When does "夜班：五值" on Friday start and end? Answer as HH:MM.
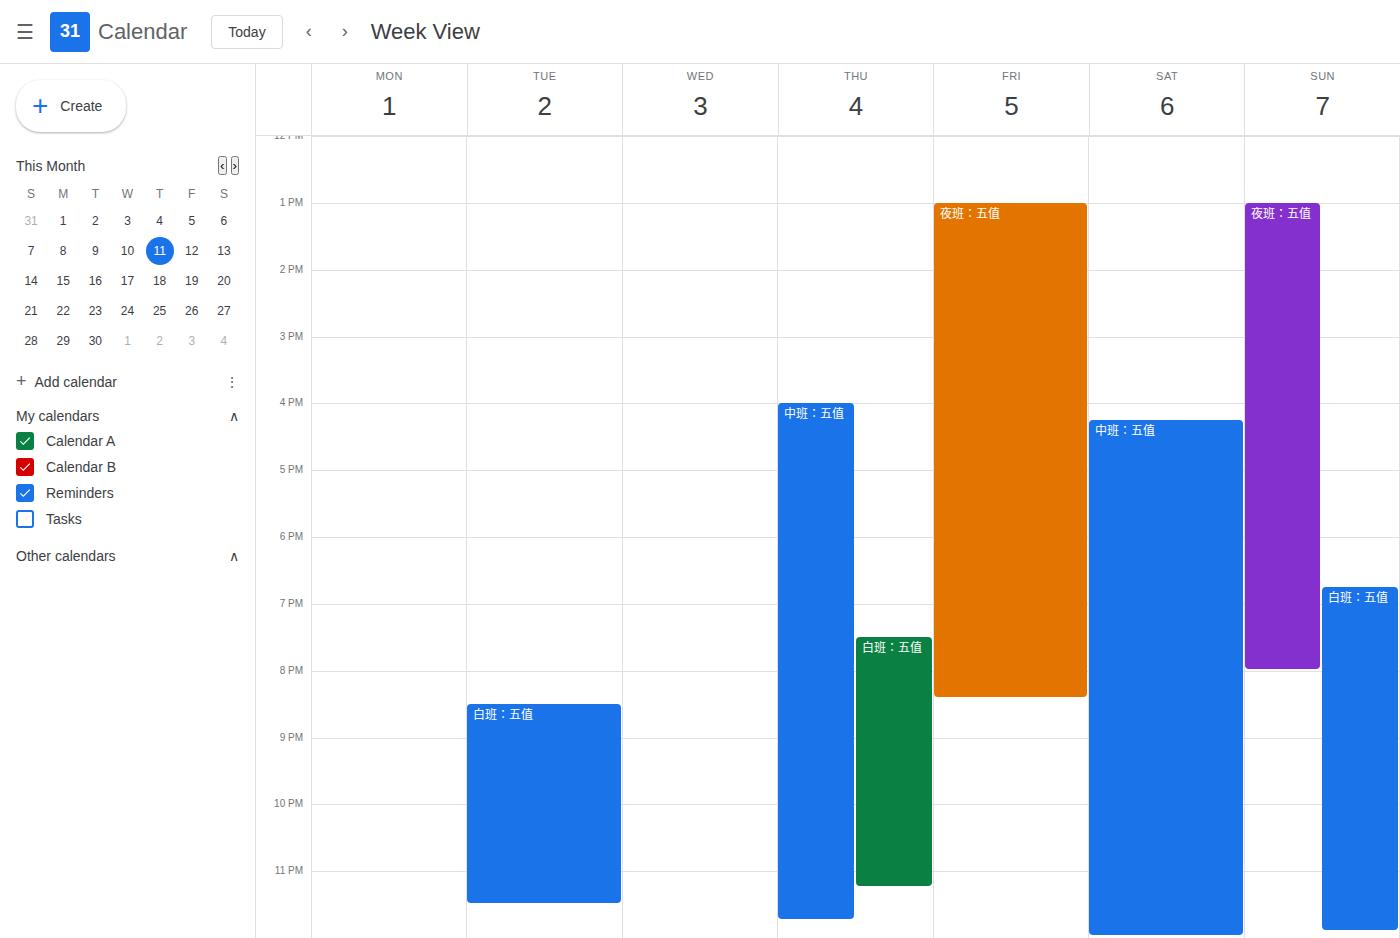
13:00 to 20:25